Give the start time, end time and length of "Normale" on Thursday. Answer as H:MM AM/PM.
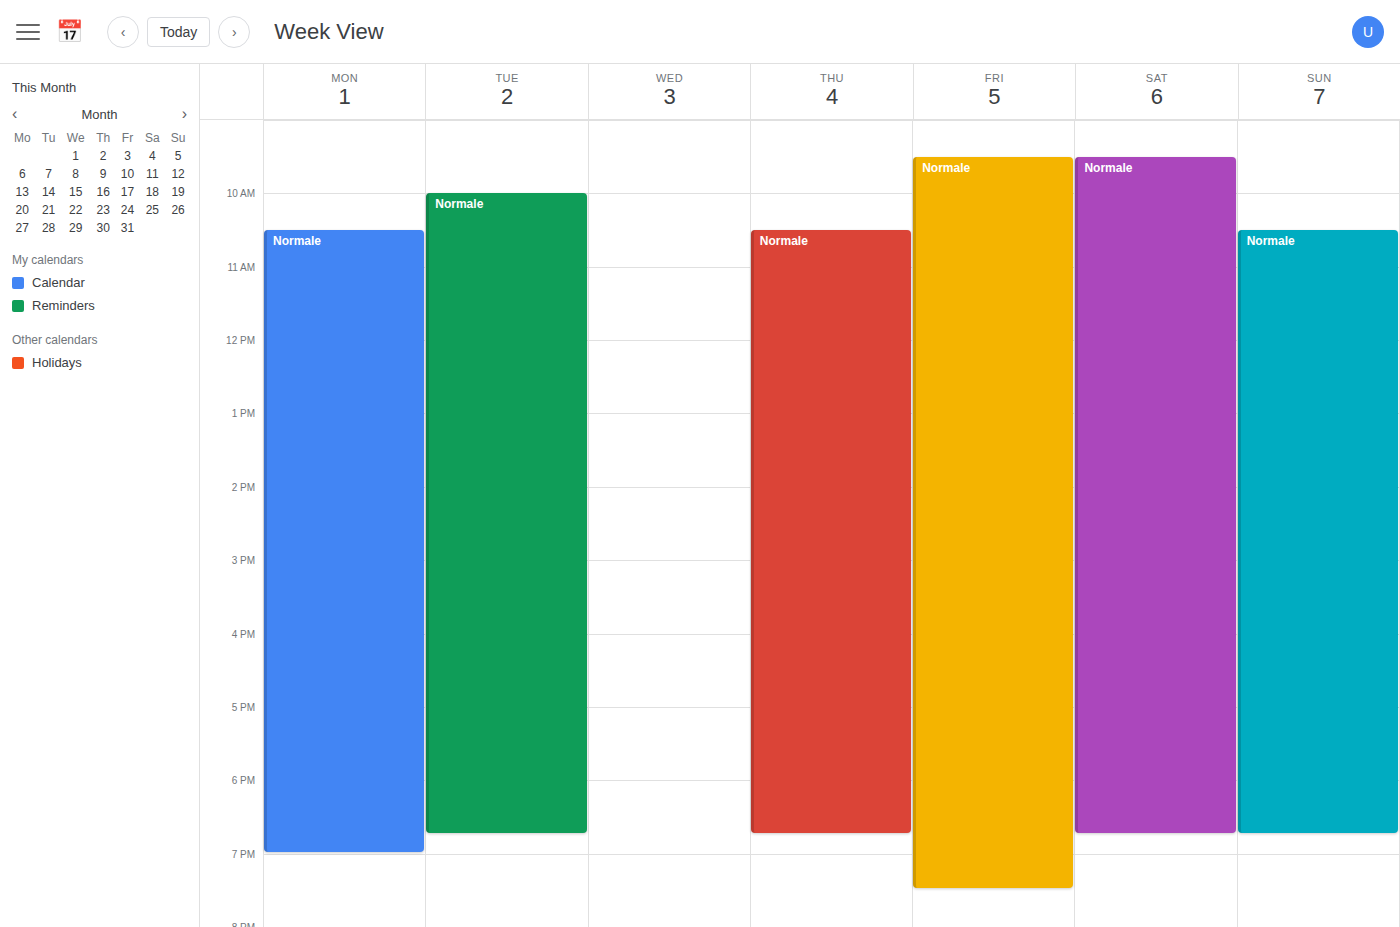
10:30 AM to 6:45 PM, 8 hours 15 minutes